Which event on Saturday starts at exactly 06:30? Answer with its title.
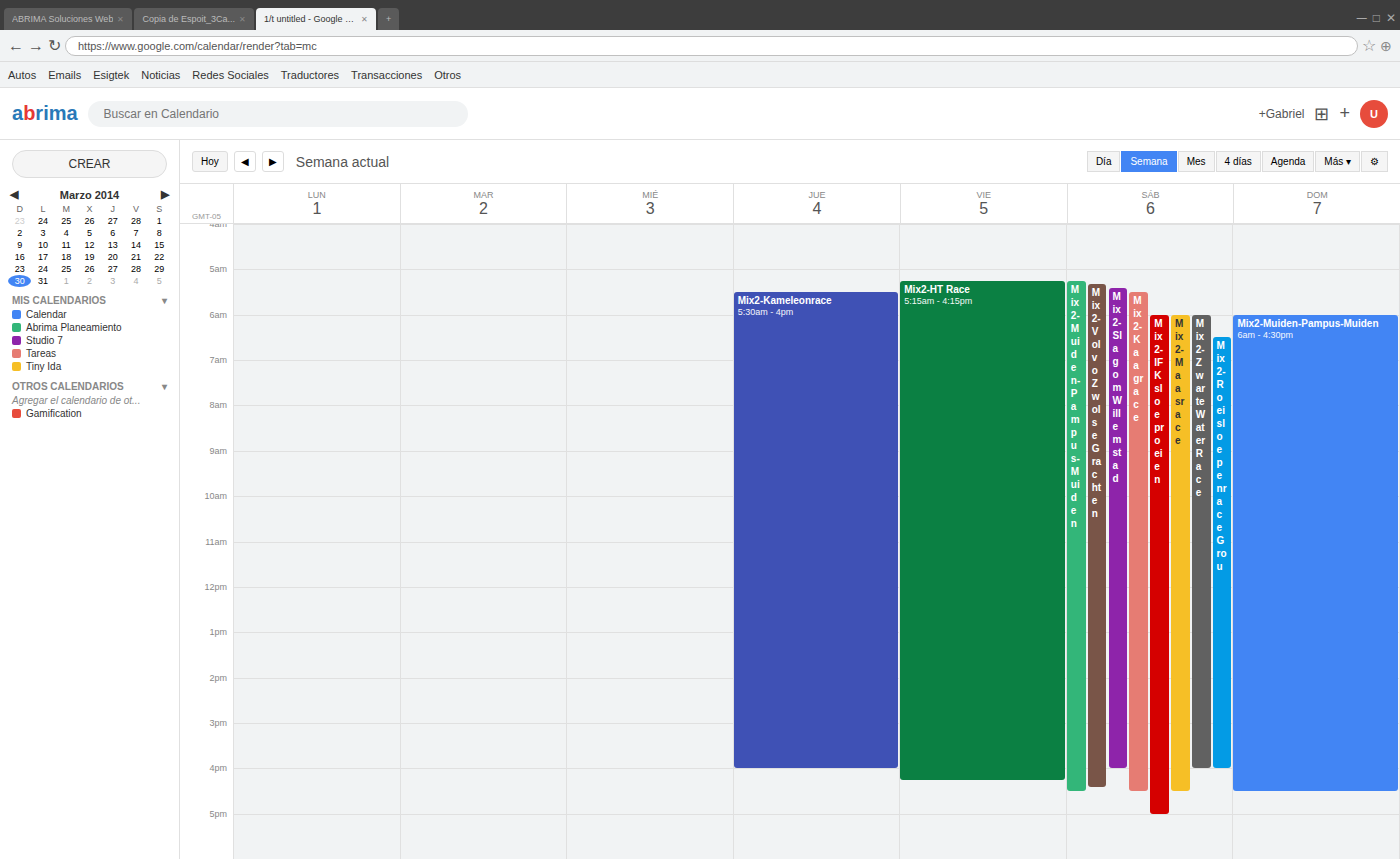
"Mix2-Roeisloepenrace Grou"